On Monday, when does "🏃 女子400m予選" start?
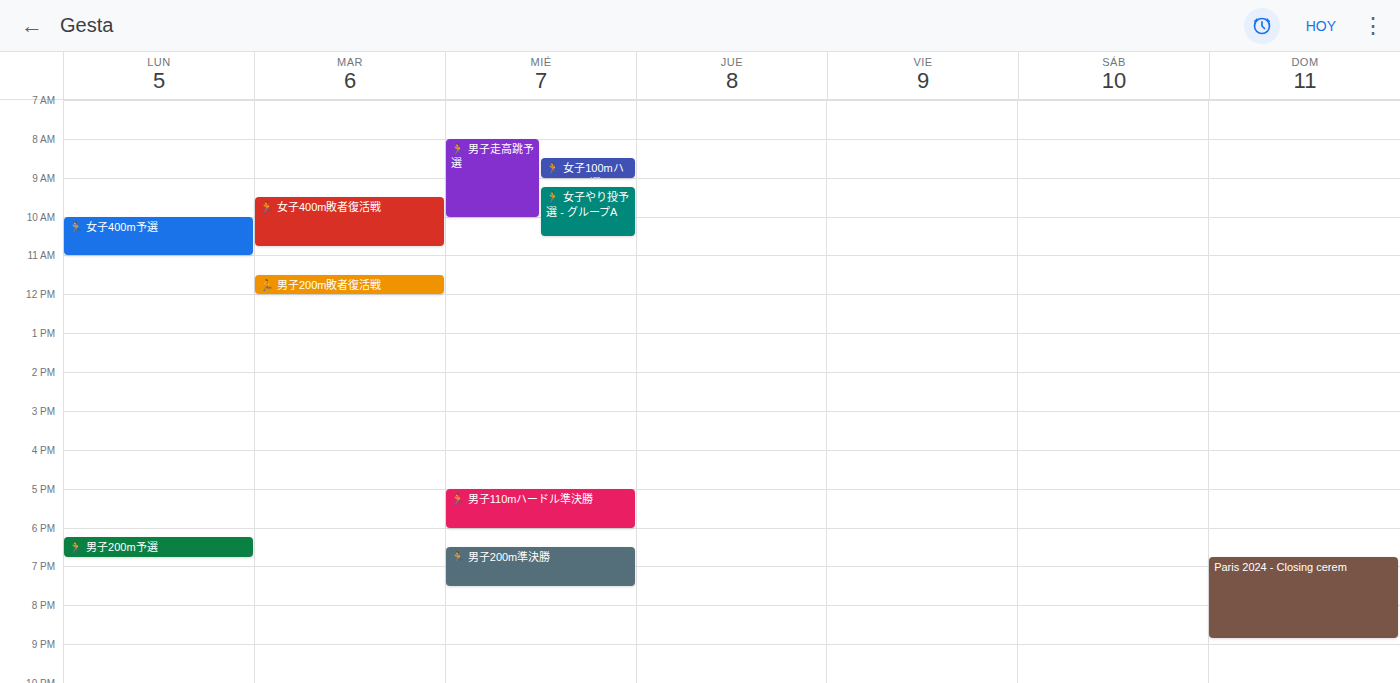
10:00 AM